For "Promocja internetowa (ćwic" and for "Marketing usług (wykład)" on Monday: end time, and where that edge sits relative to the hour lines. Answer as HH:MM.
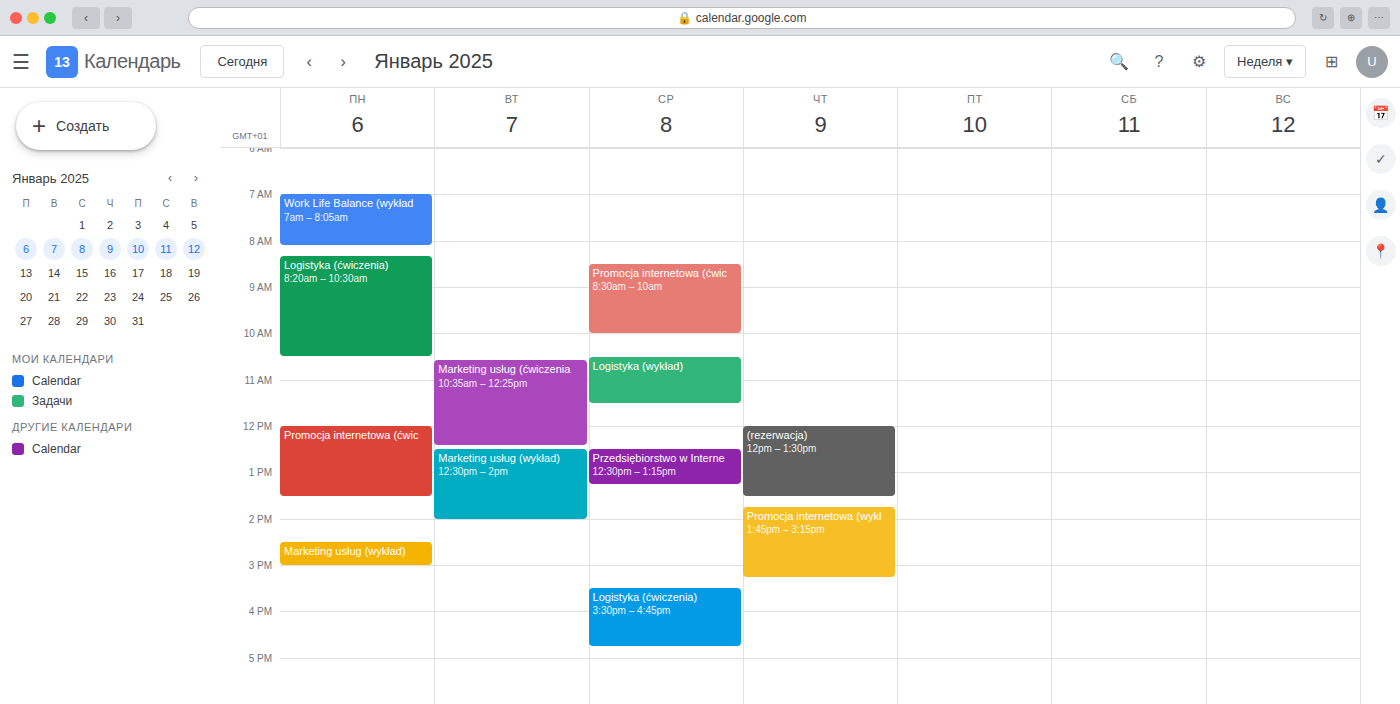
"Promocja internetowa (ćwic": 13:30, halfway between the 13:00 and 14:00 lines. "Marketing usług (wykład)": 15:00, exactly on the 15:00 line.